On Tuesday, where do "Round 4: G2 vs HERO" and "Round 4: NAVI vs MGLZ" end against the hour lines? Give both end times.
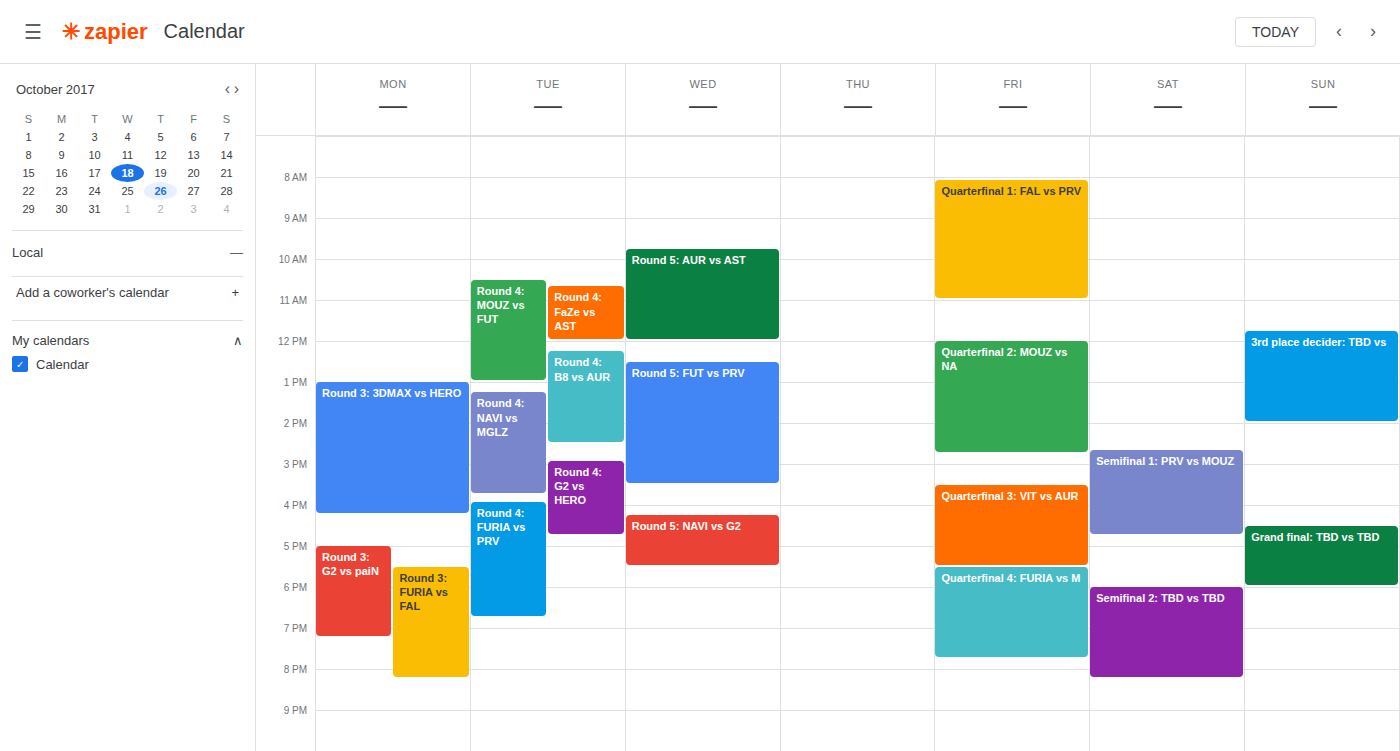
"Round 4: G2 vs HERO": 4:45 PM, neither: three quarters of the way from the 4 PM line to the 5 PM line. "Round 4: NAVI vs MGLZ": 3:45 PM, neither: three quarters of the way from the 3 PM line to the 4 PM line.